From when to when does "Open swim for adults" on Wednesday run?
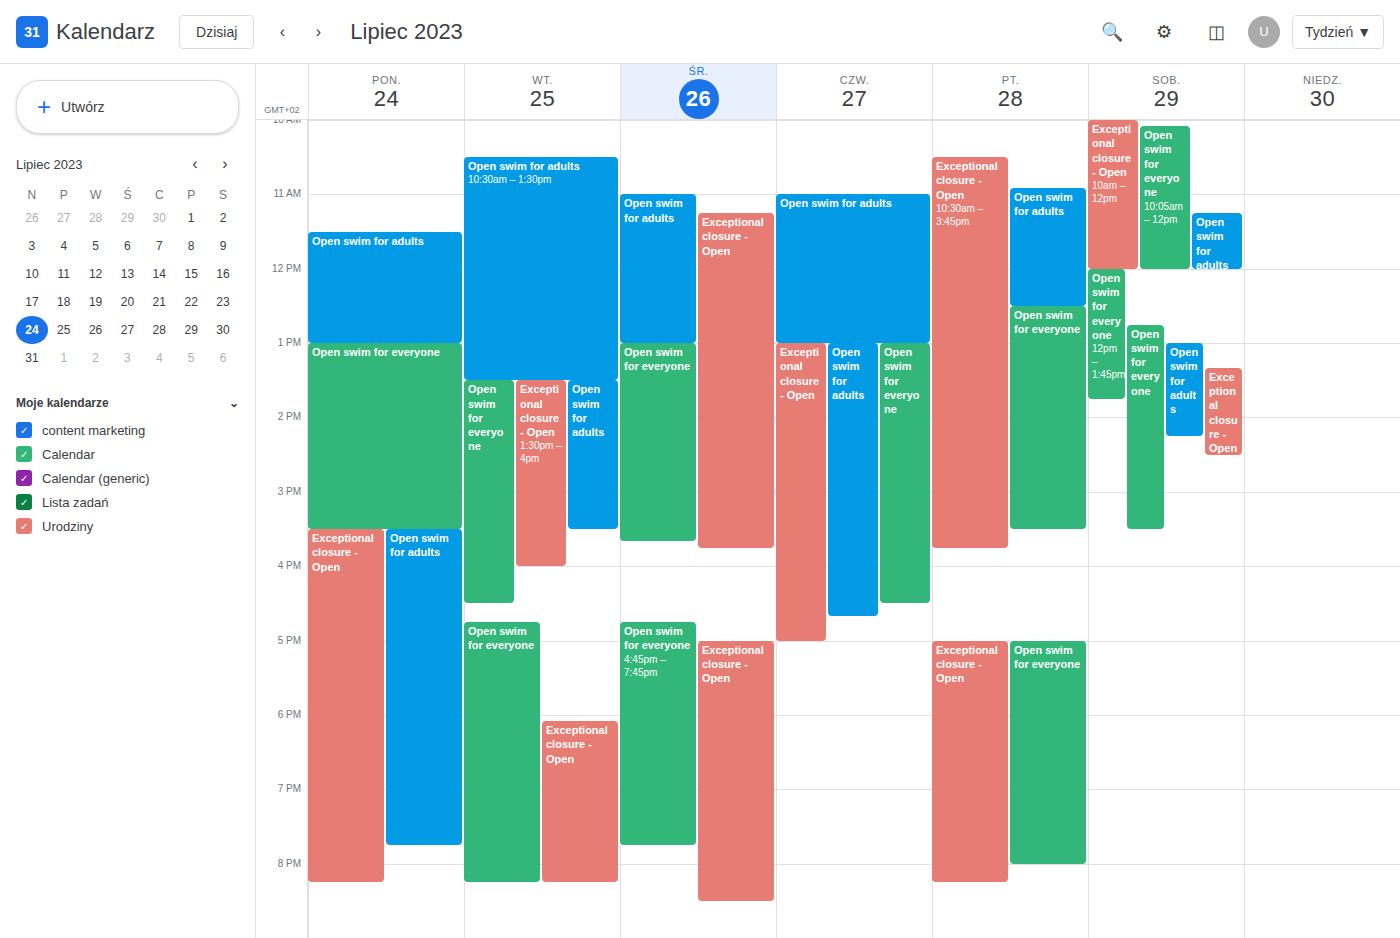
11:00 AM to 1:00 PM